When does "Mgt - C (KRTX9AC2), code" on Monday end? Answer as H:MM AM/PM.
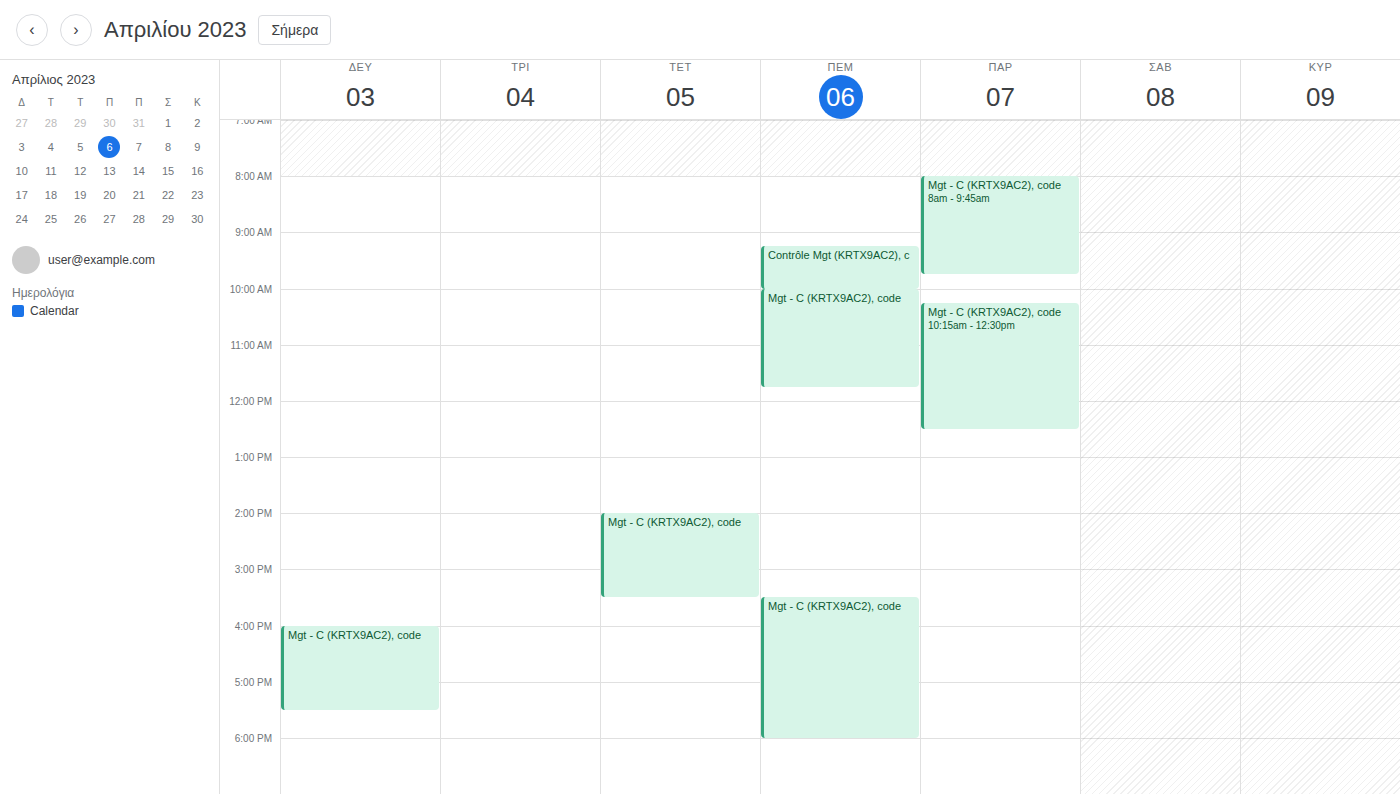
5:30 PM